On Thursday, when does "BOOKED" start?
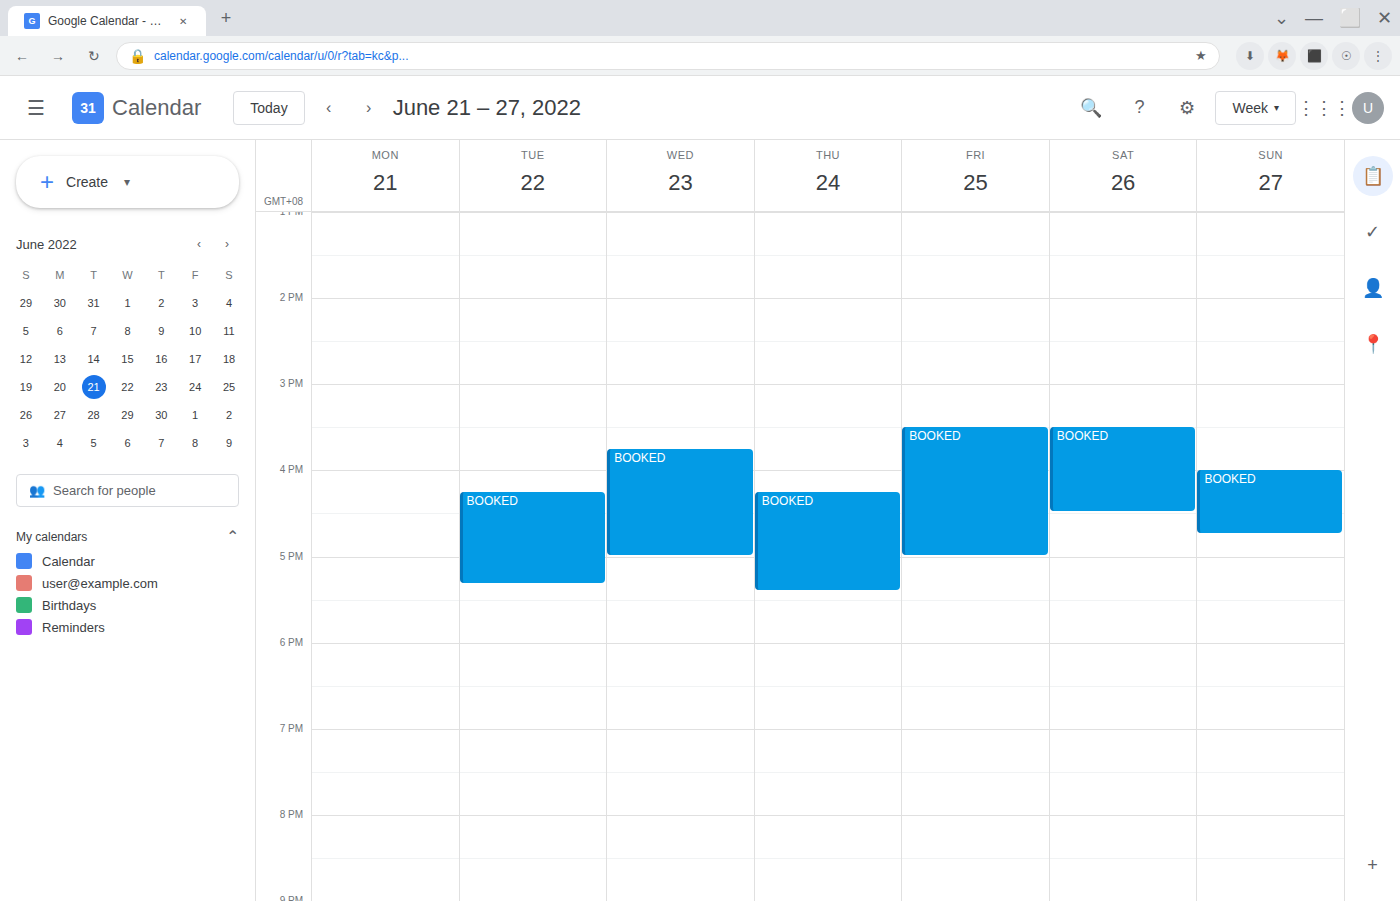
4:15 PM